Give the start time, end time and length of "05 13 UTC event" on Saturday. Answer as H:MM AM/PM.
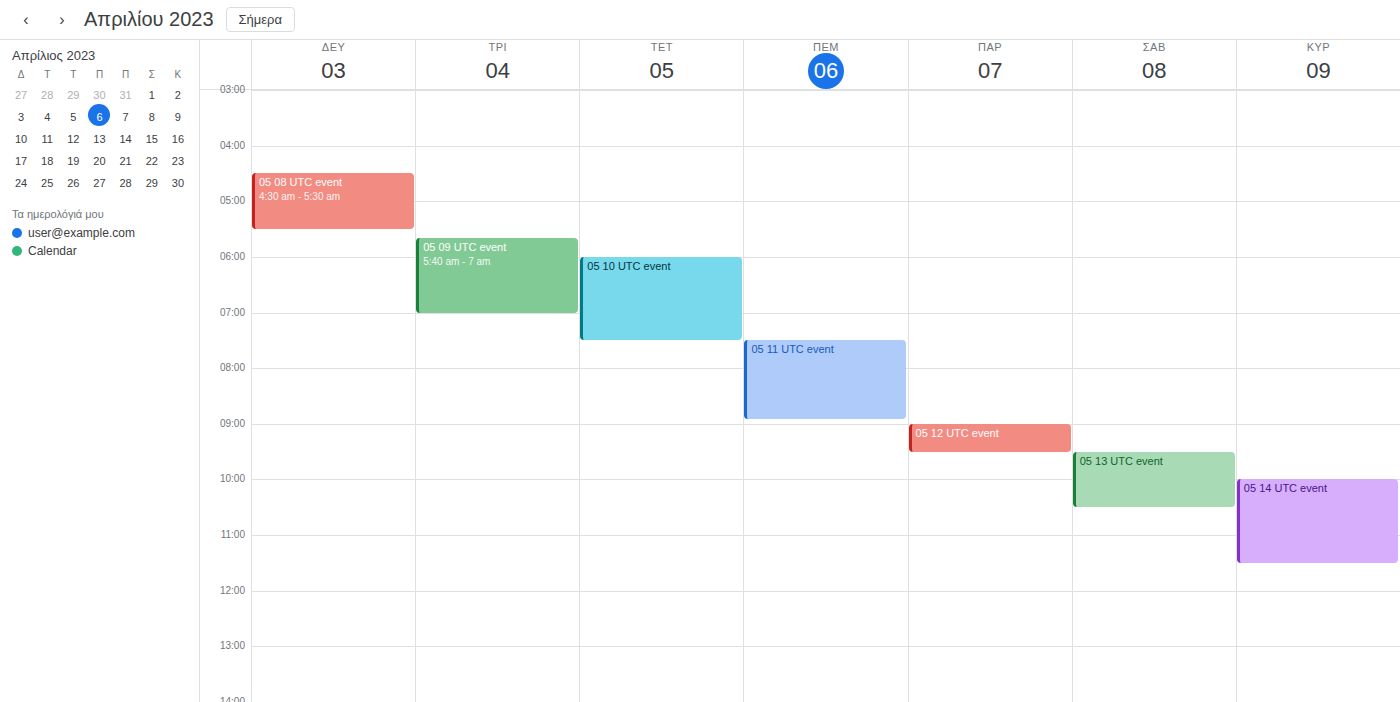
9:30 AM to 10:30 AM, 1 hour